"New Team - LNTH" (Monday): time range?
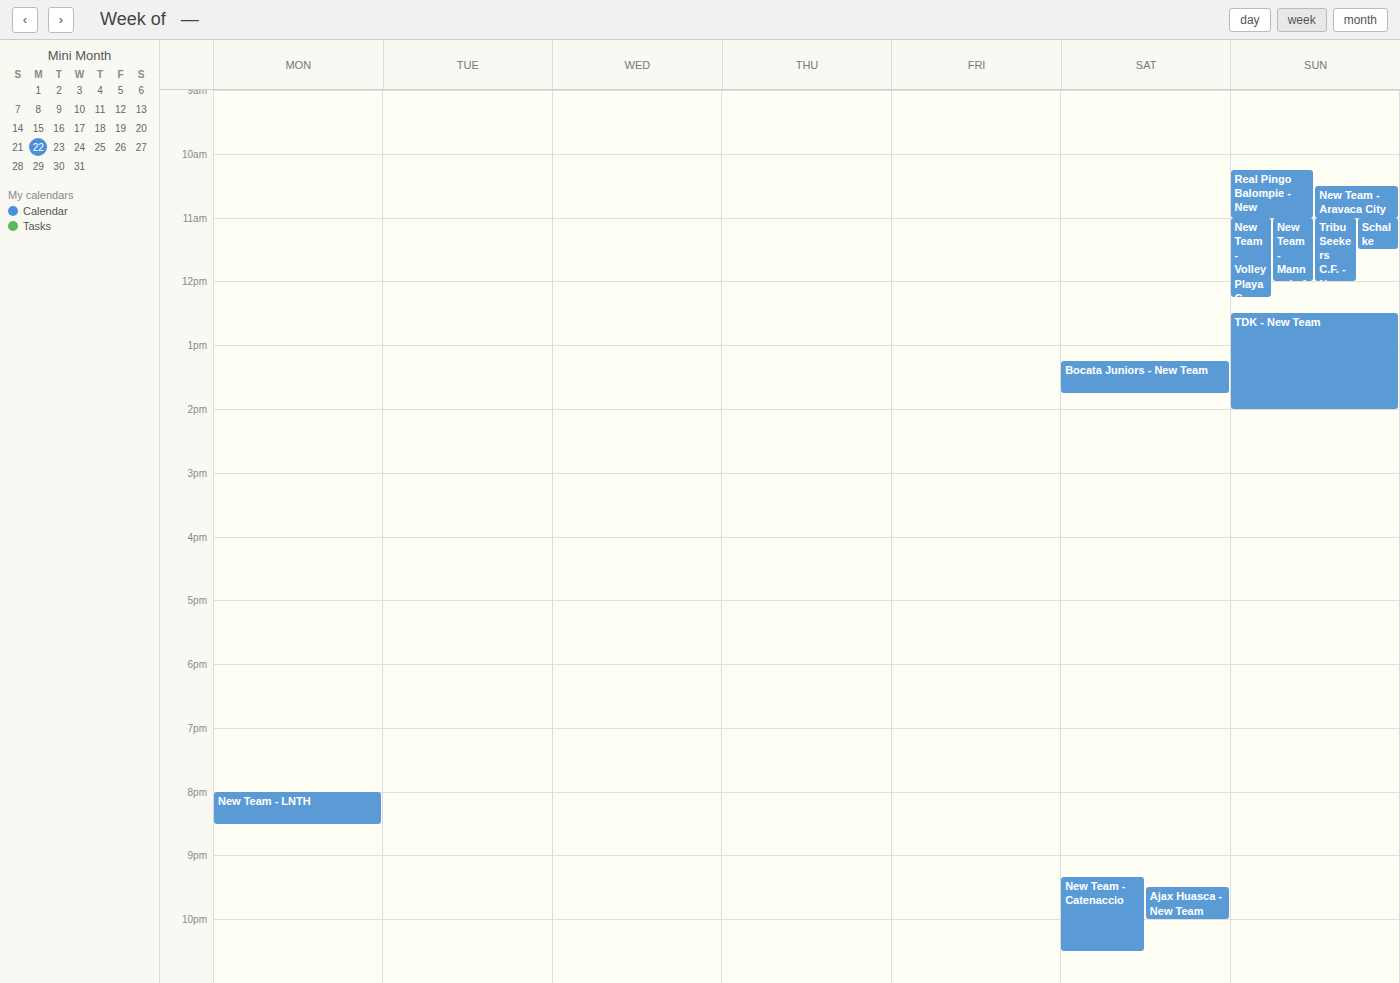
8:00 PM to 8:30 PM